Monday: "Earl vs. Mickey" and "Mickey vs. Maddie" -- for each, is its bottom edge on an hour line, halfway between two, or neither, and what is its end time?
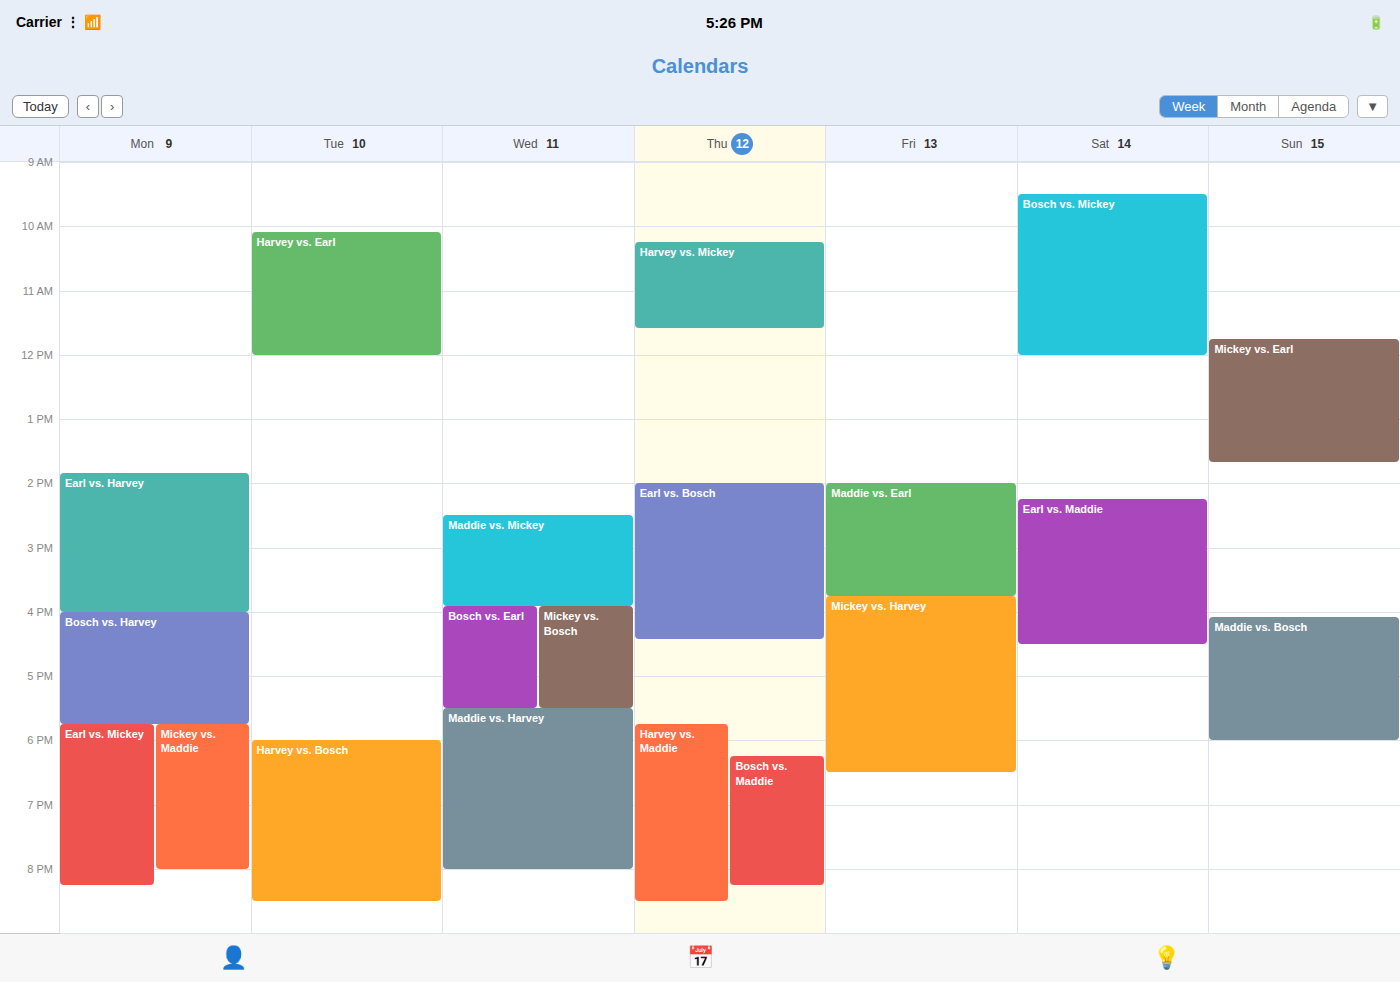
"Earl vs. Mickey": 8:15 PM, neither: a quarter of the way from the 8 PM line to the 9 PM line. "Mickey vs. Maddie": 8:00 PM, exactly on the 8 PM line.